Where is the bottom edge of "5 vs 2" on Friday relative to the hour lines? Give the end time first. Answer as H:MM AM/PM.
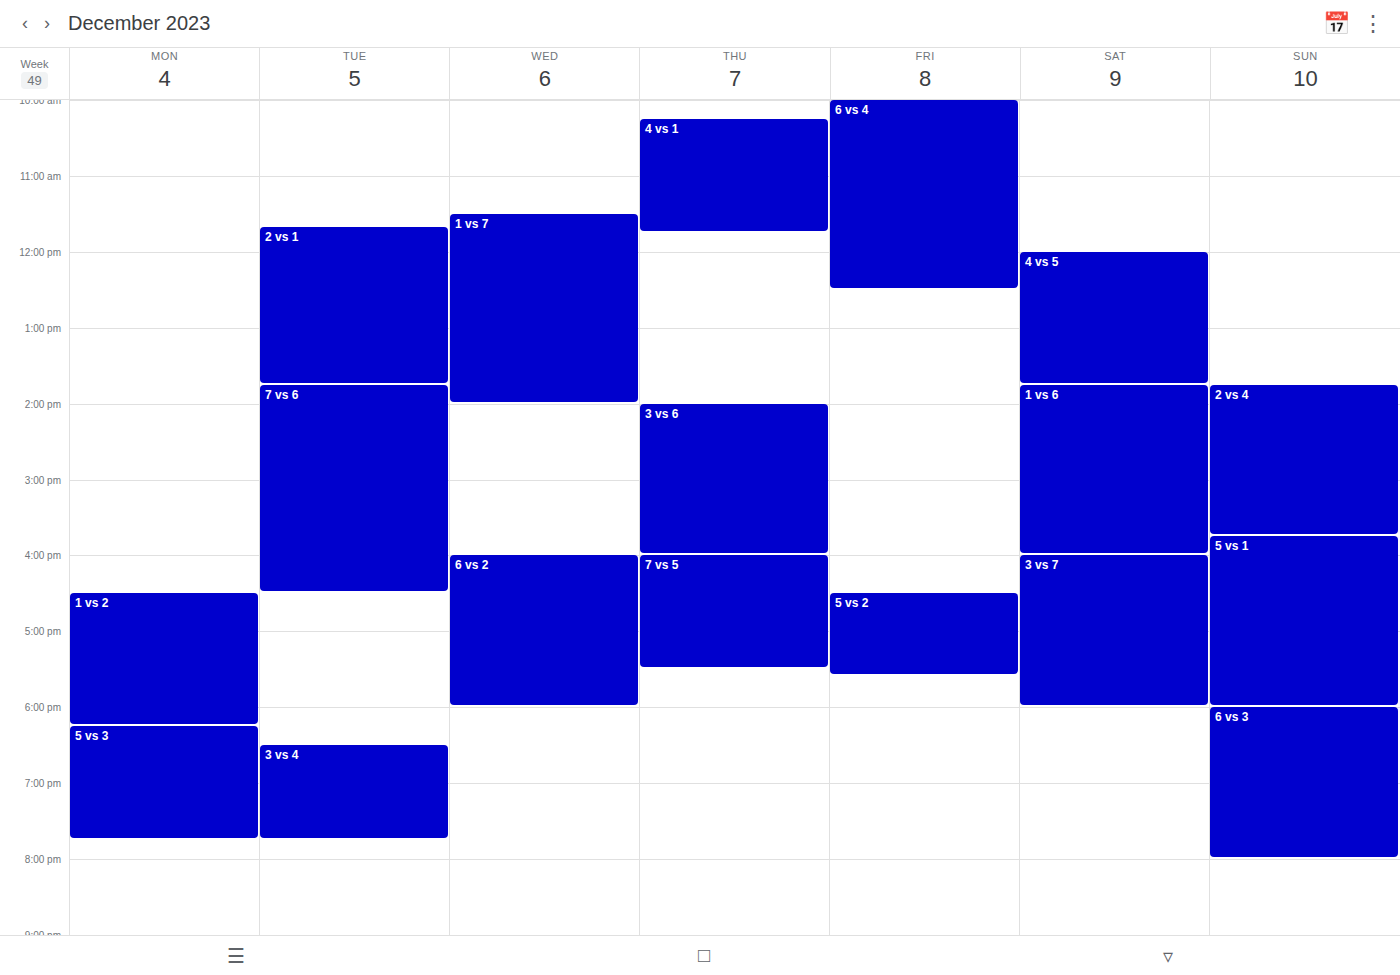
5:35 PM -- neither: 35 minutes below the 5 PM line and 25 minutes above the 6 PM line.